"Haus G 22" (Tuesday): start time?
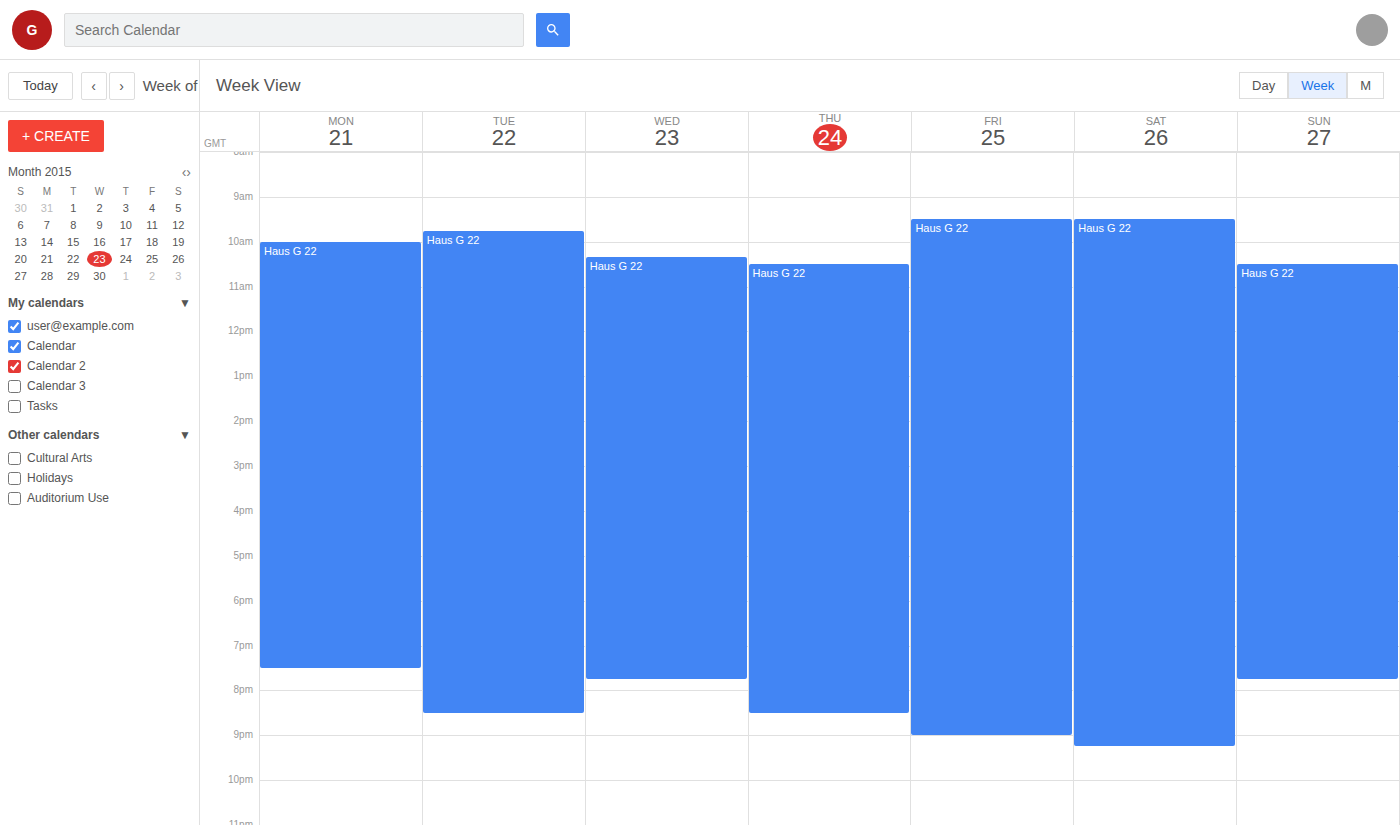
9:45 AM